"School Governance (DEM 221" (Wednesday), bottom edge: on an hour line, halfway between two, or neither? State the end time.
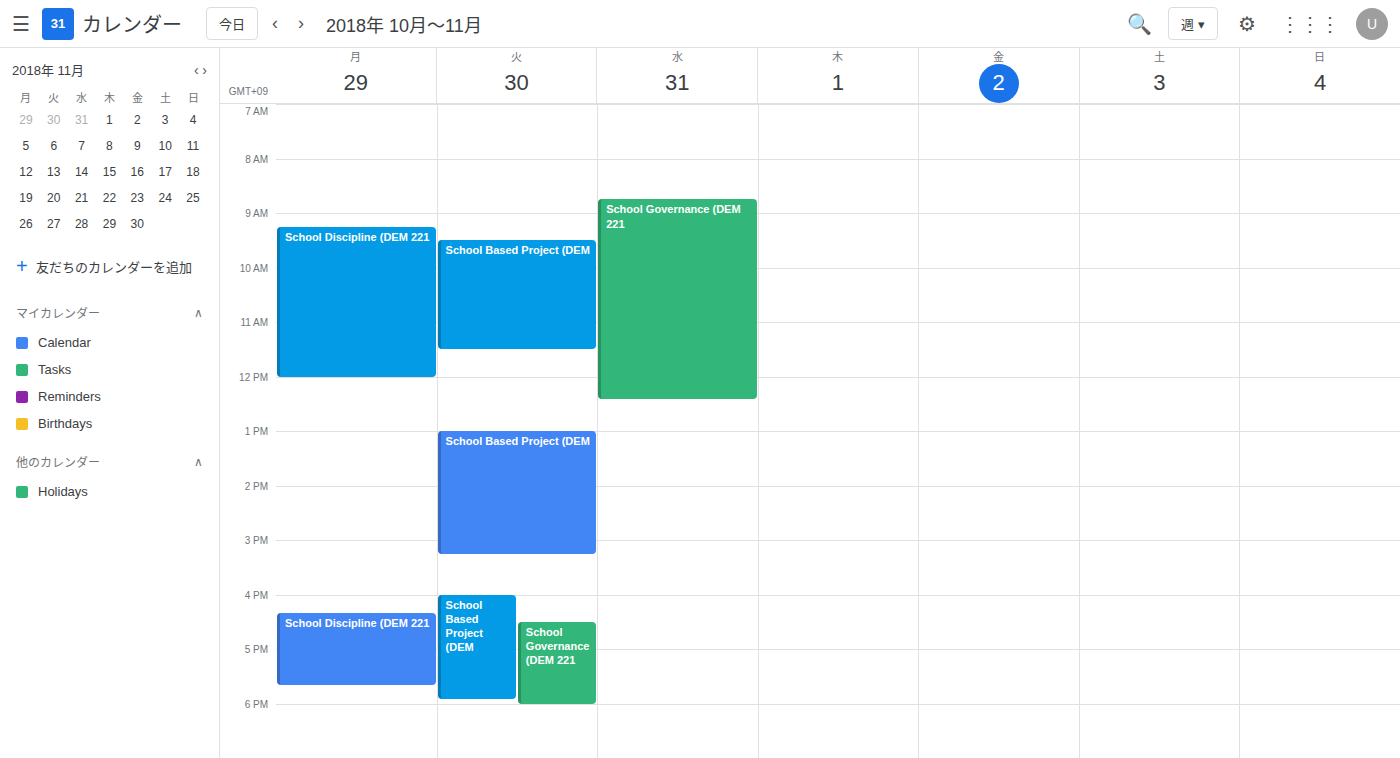
12:25 PM -- neither: 25 minutes below the 12 PM line and 35 minutes above the 1 PM line.